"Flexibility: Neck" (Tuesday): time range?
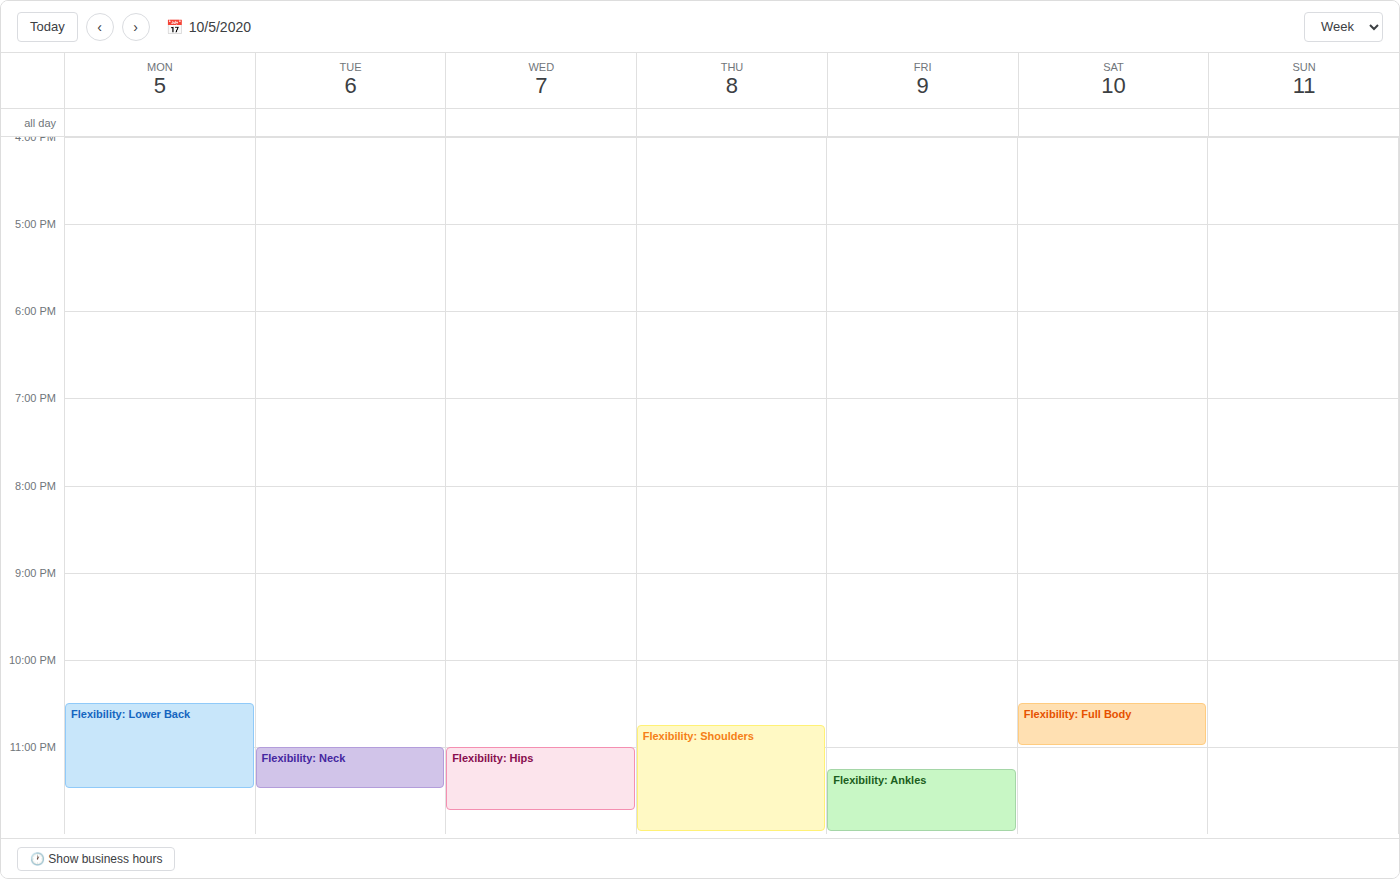
11:00 PM to 11:30 PM